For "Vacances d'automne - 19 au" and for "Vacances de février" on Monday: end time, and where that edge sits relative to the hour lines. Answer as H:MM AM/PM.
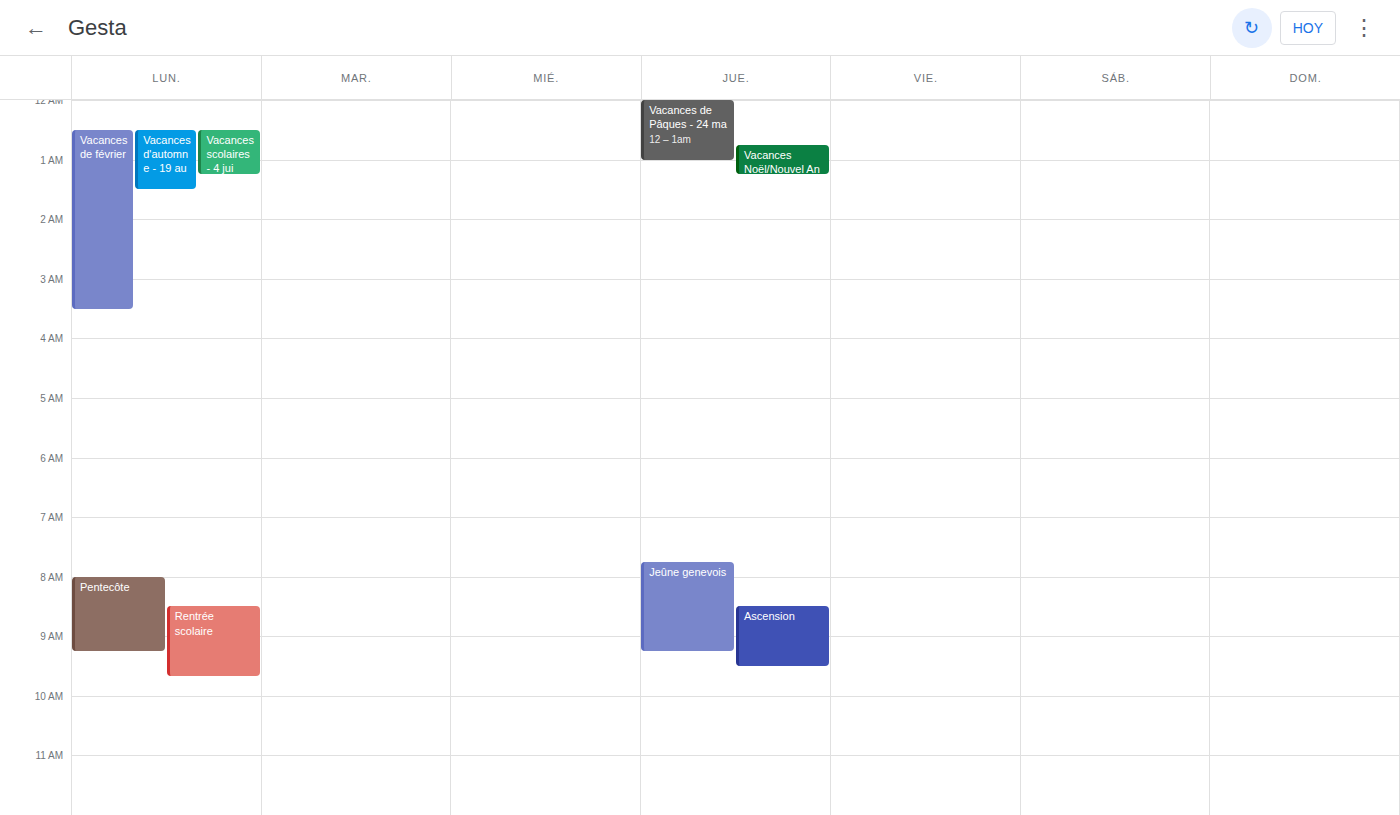
"Vacances d'automne - 19 au": 1:30 AM, halfway between the 1 AM and 2 AM lines. "Vacances de février": 3:30 AM, halfway between the 3 AM and 4 AM lines.